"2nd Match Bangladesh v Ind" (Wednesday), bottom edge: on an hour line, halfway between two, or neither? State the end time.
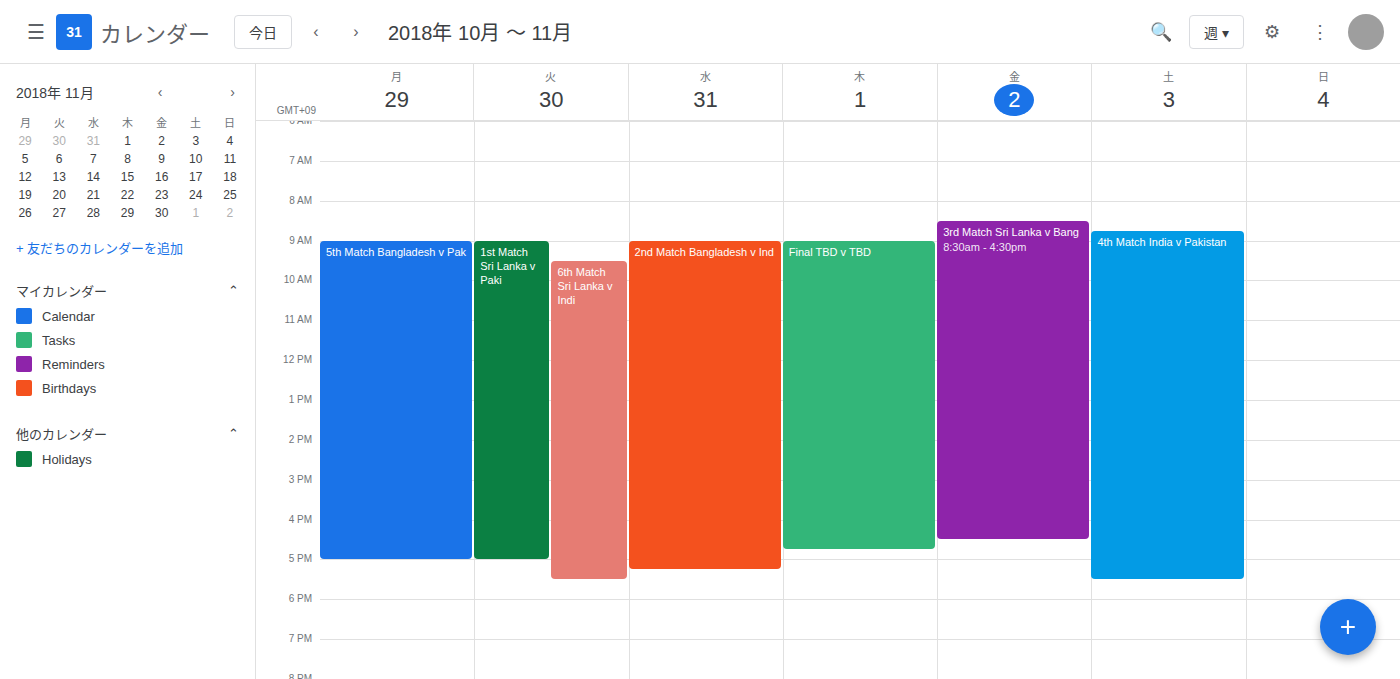
5:15 PM -- neither: a quarter of the way from the 5 PM line to the 6 PM line.